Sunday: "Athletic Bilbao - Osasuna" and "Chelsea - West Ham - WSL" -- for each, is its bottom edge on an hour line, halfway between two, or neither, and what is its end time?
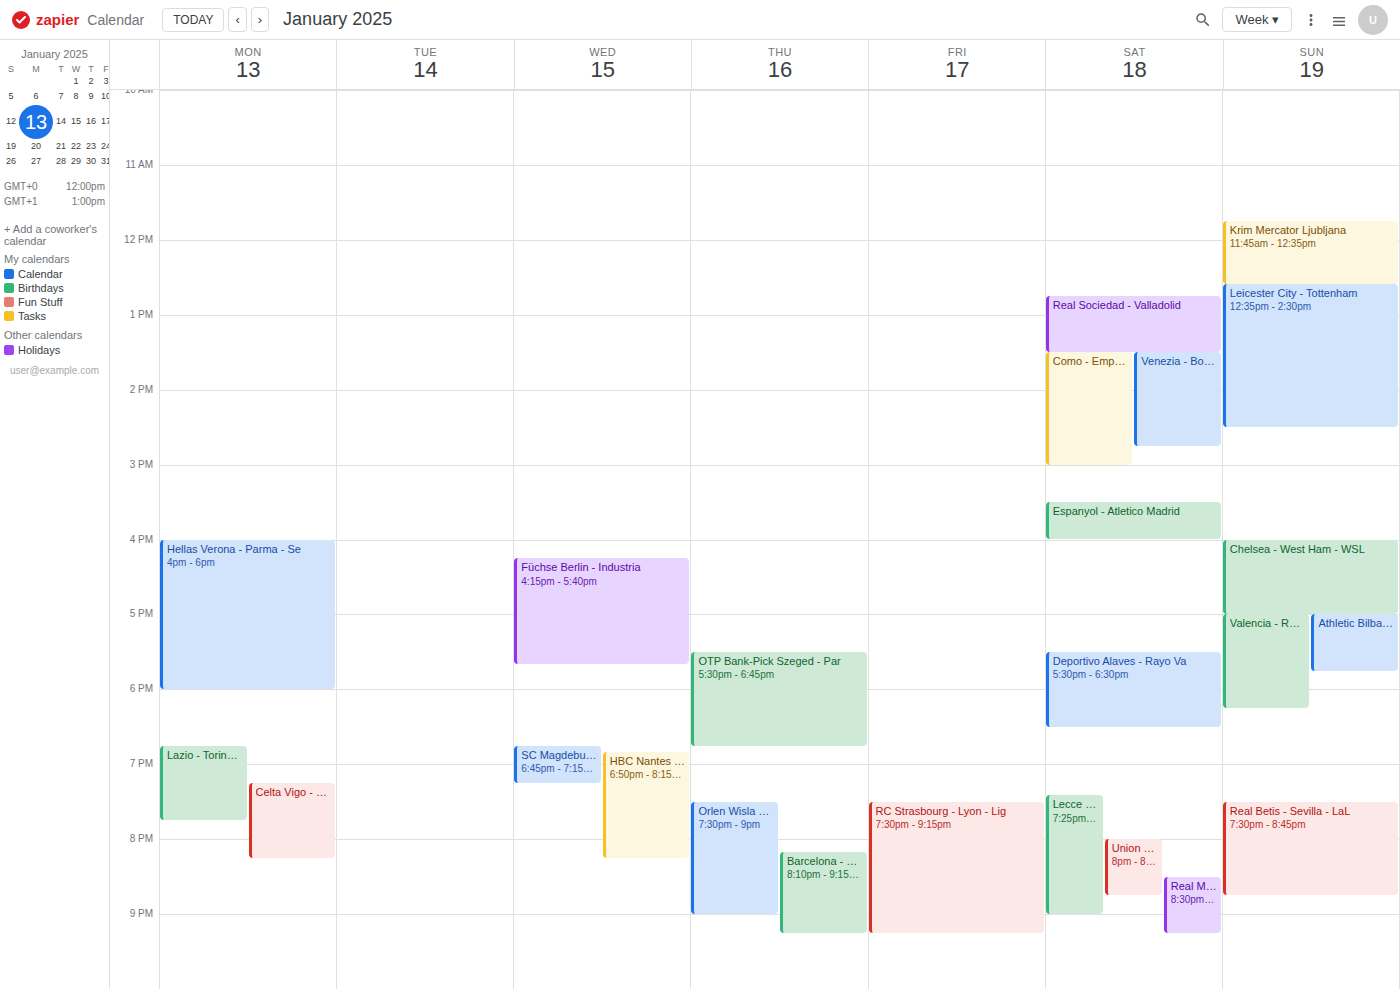
"Athletic Bilbao - Osasuna": 5:45 PM, neither: three quarters of the way from the 5 PM line to the 6 PM line. "Chelsea - West Ham - WSL": 5:00 PM, exactly on the 5 PM line.